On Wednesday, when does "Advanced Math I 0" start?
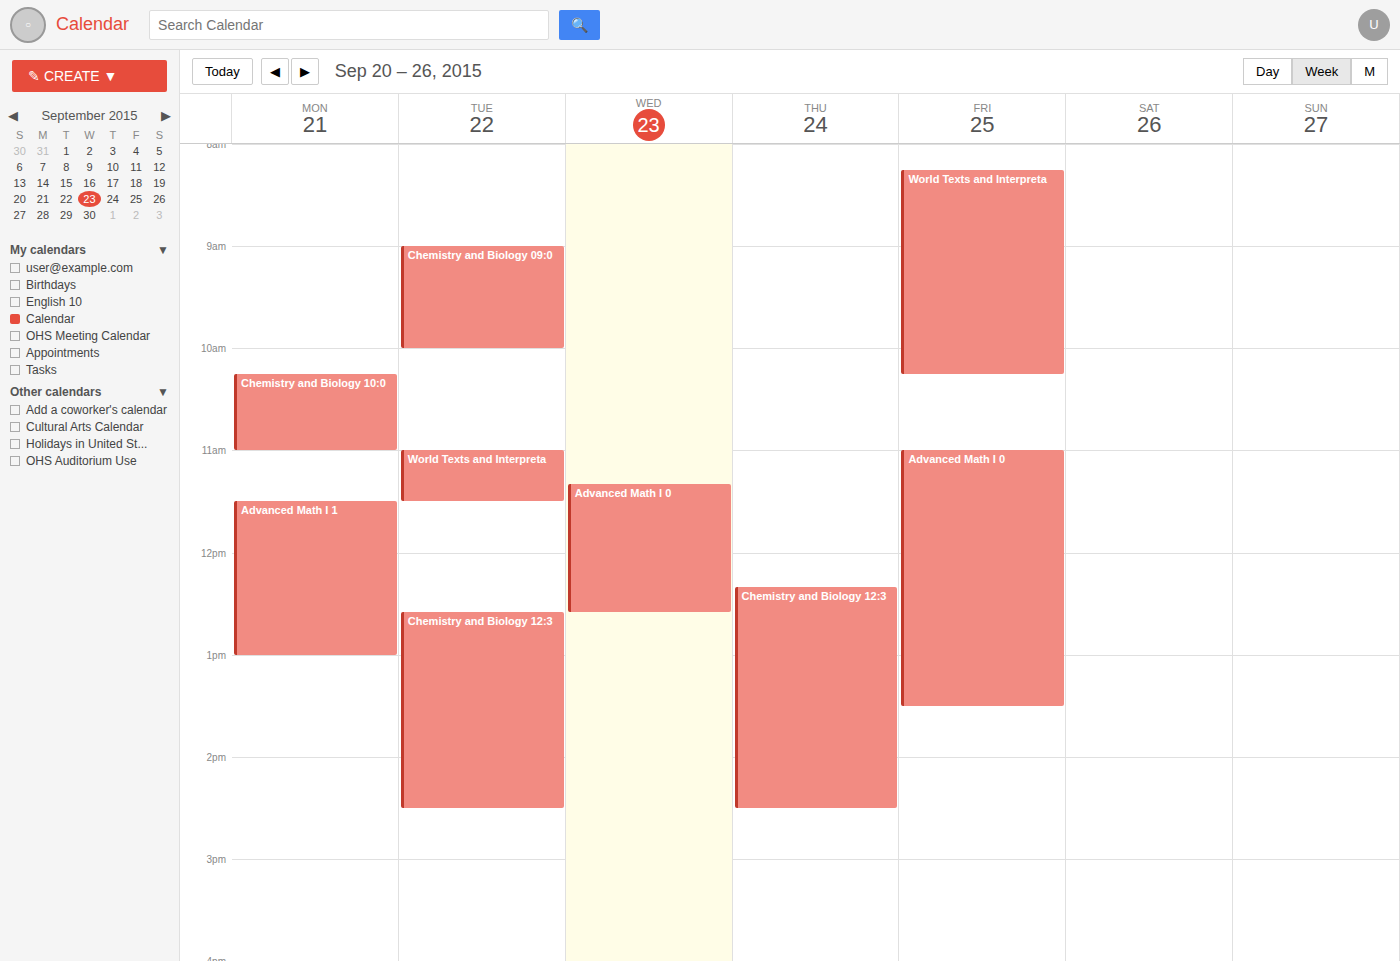
11:20 AM